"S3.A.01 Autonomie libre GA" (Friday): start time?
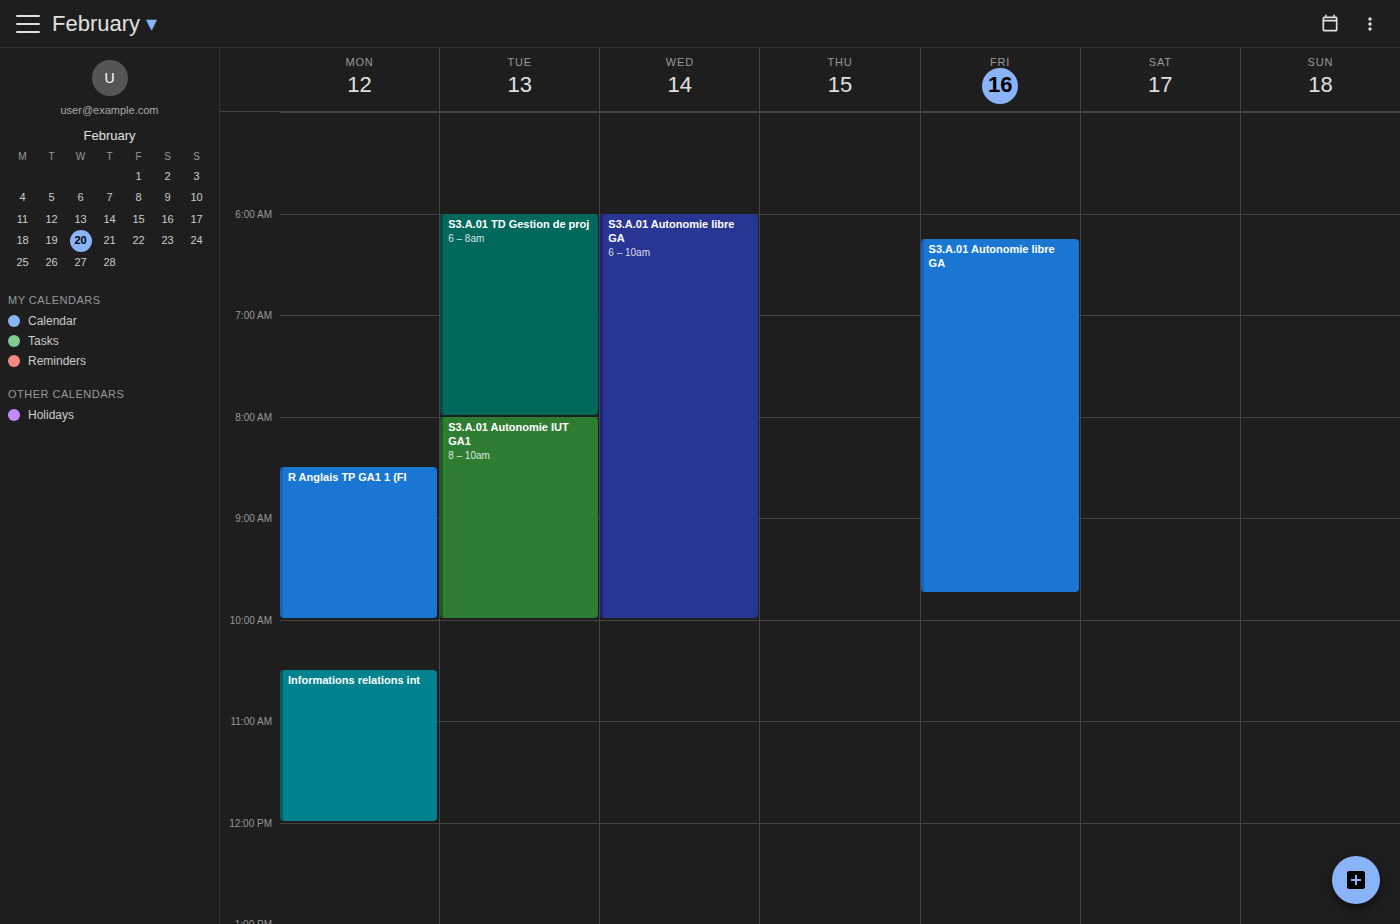
6:15 AM